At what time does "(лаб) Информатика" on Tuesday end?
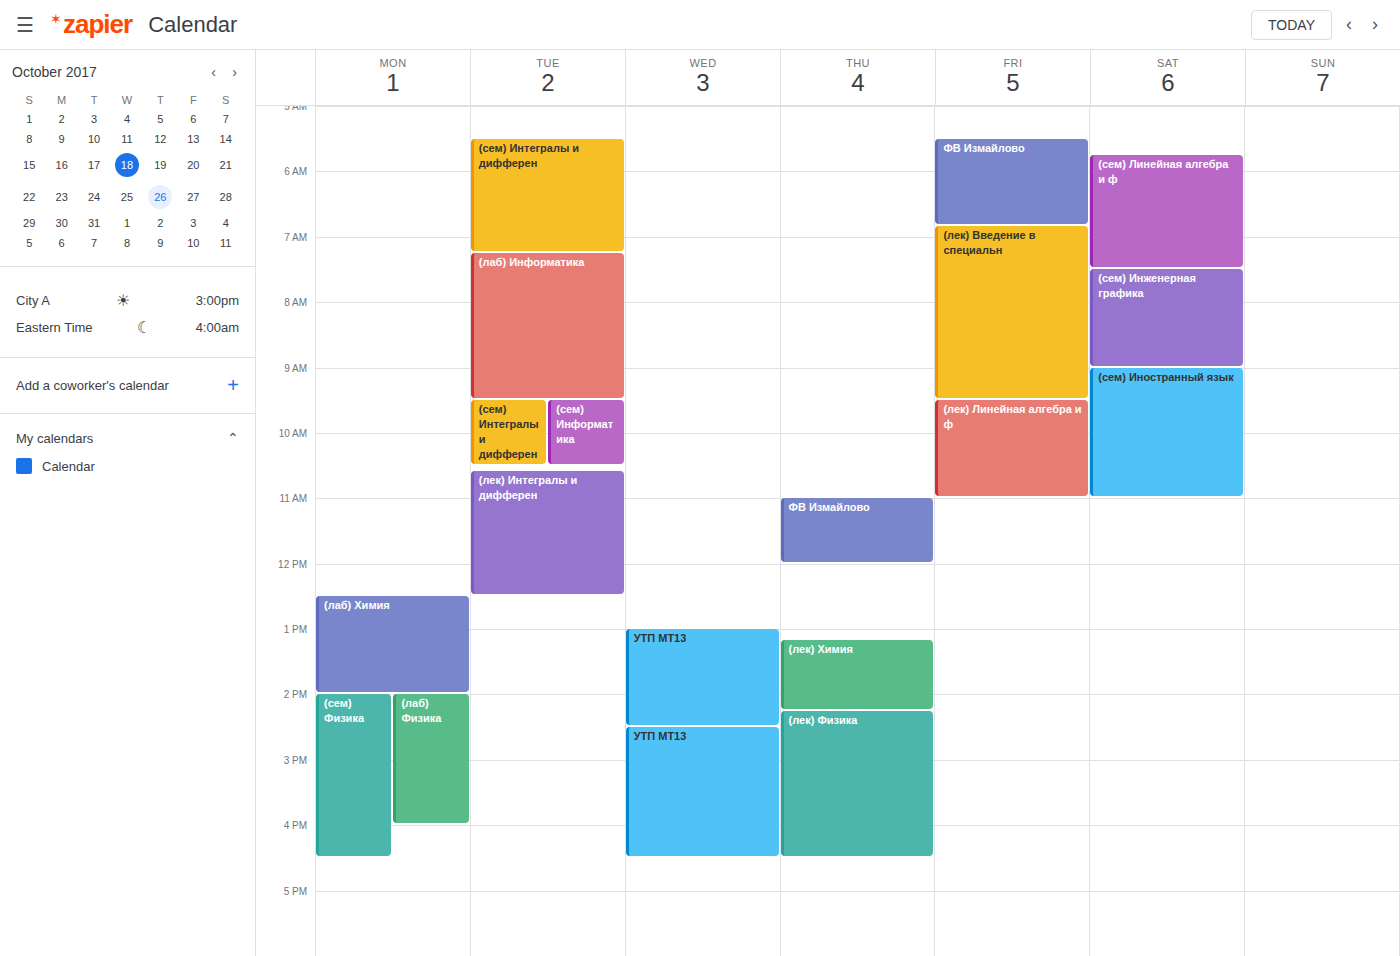
9:30 AM